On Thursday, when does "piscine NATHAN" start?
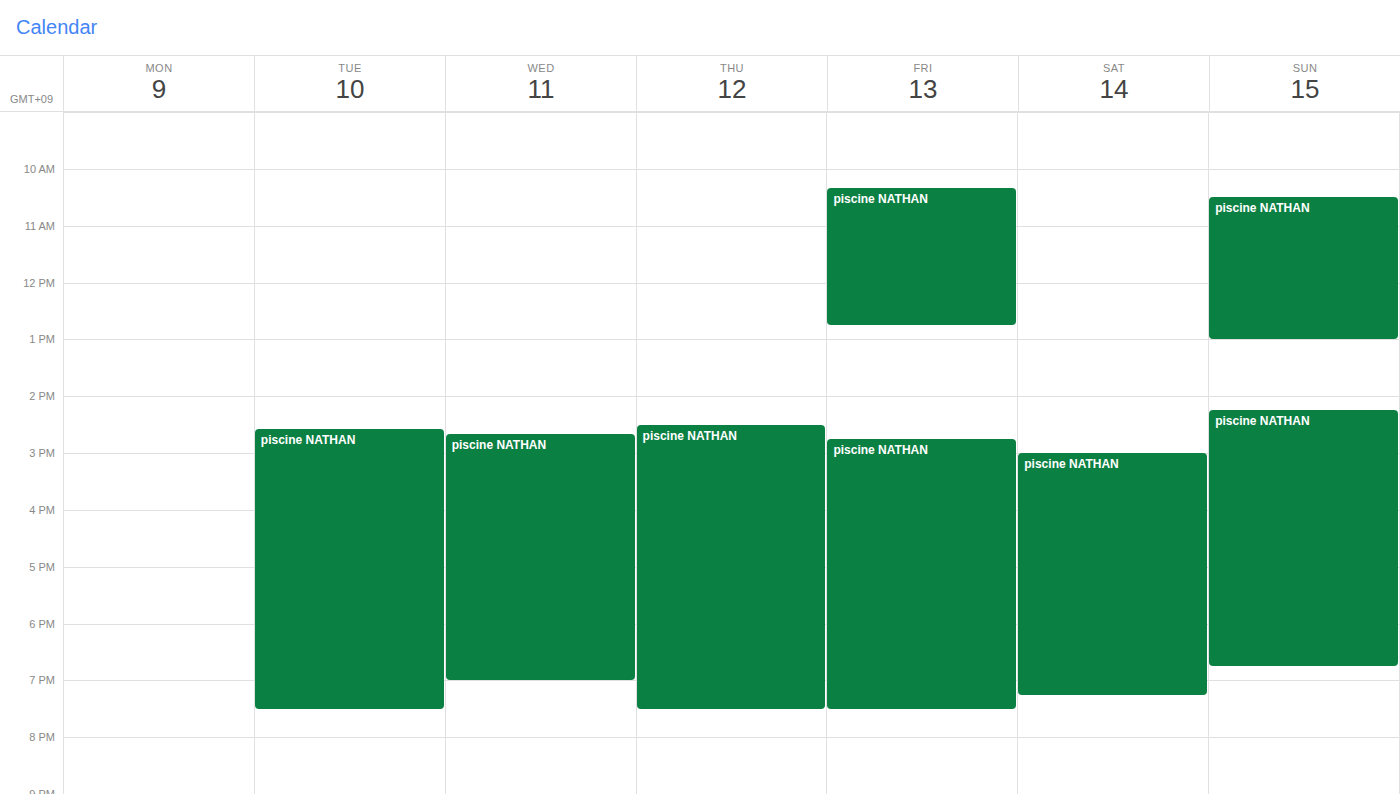
14:30